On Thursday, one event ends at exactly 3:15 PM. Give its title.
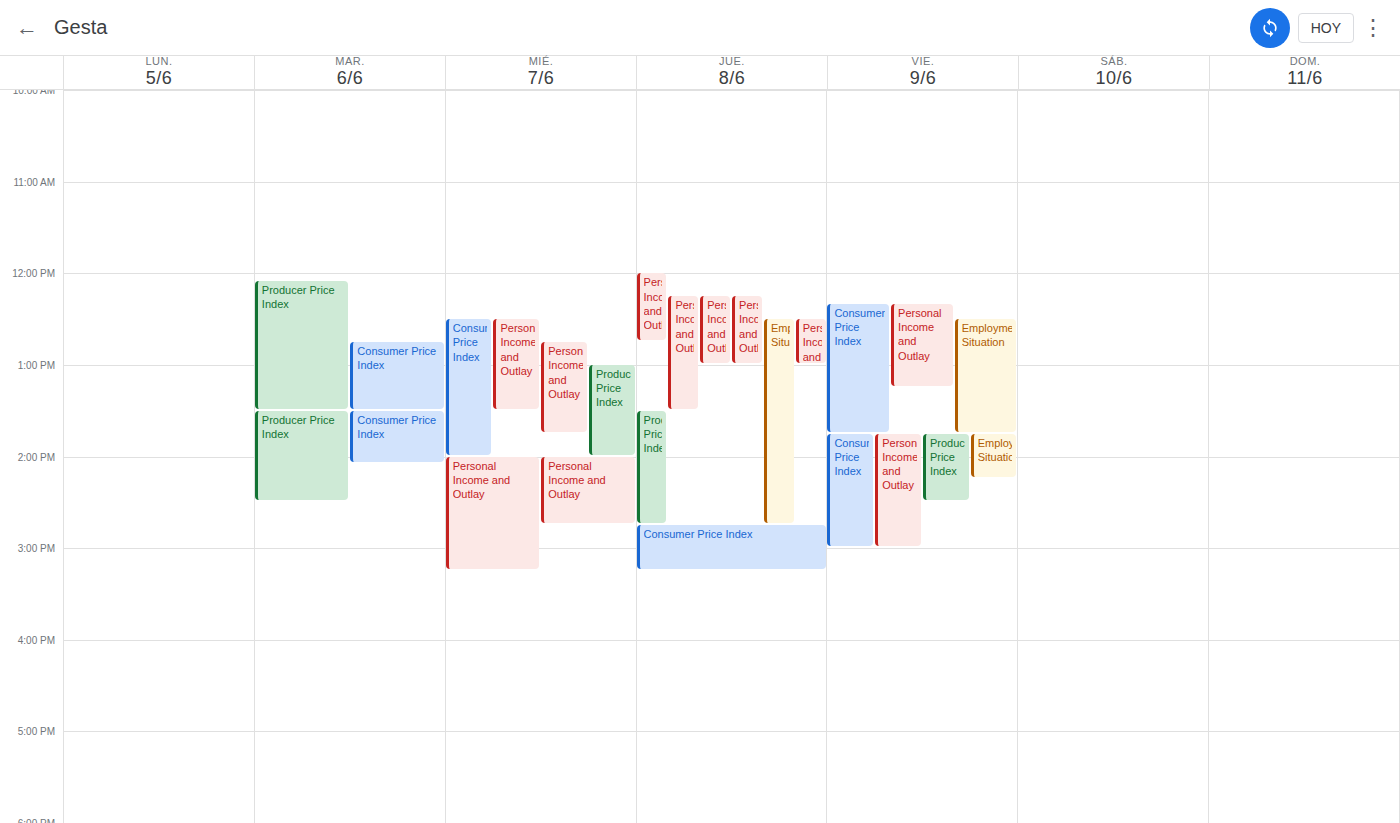
"Consumer Price Index"